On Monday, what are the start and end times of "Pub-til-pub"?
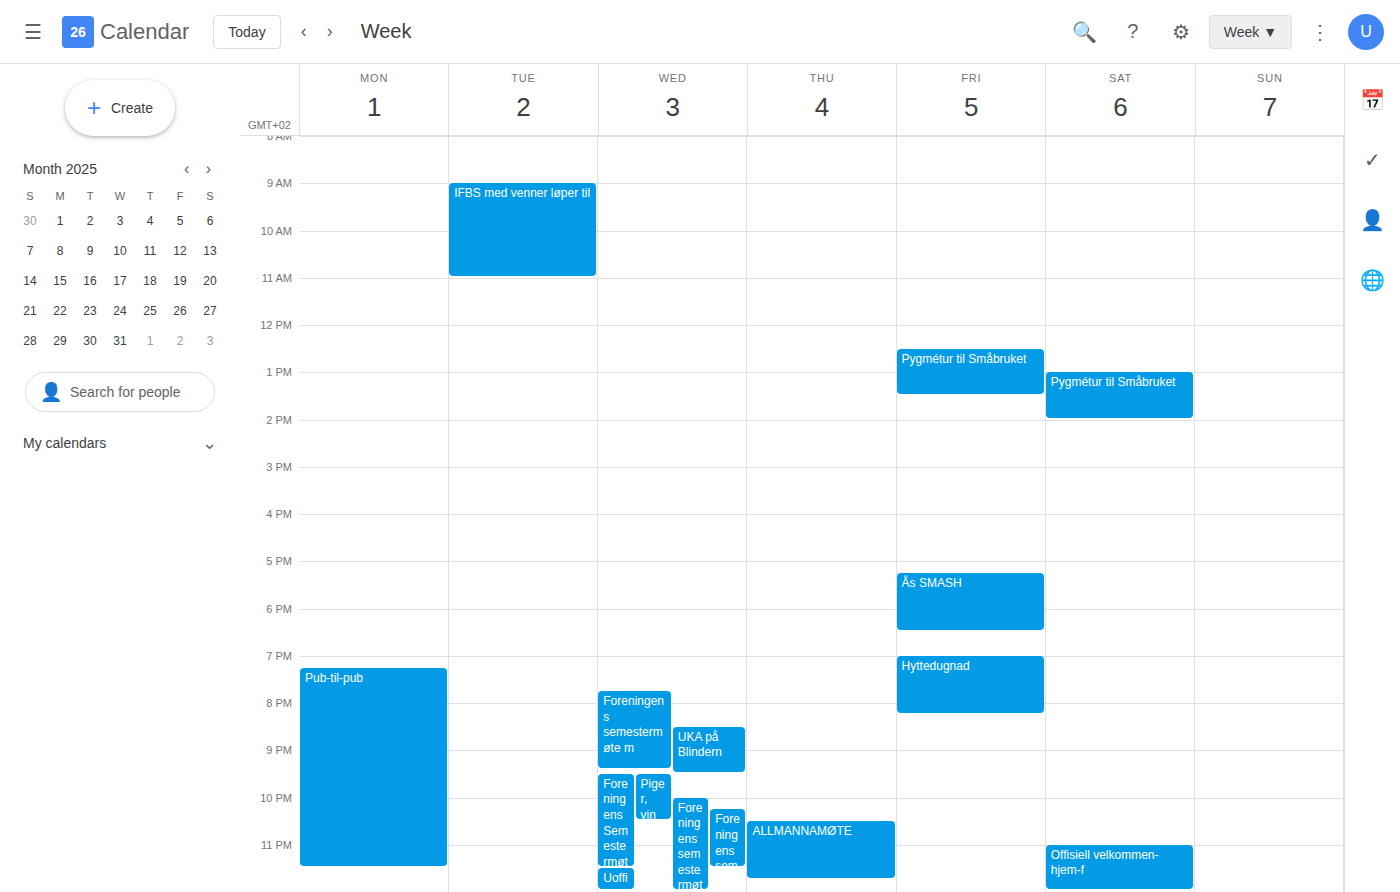
7:15 PM to 11:30 PM